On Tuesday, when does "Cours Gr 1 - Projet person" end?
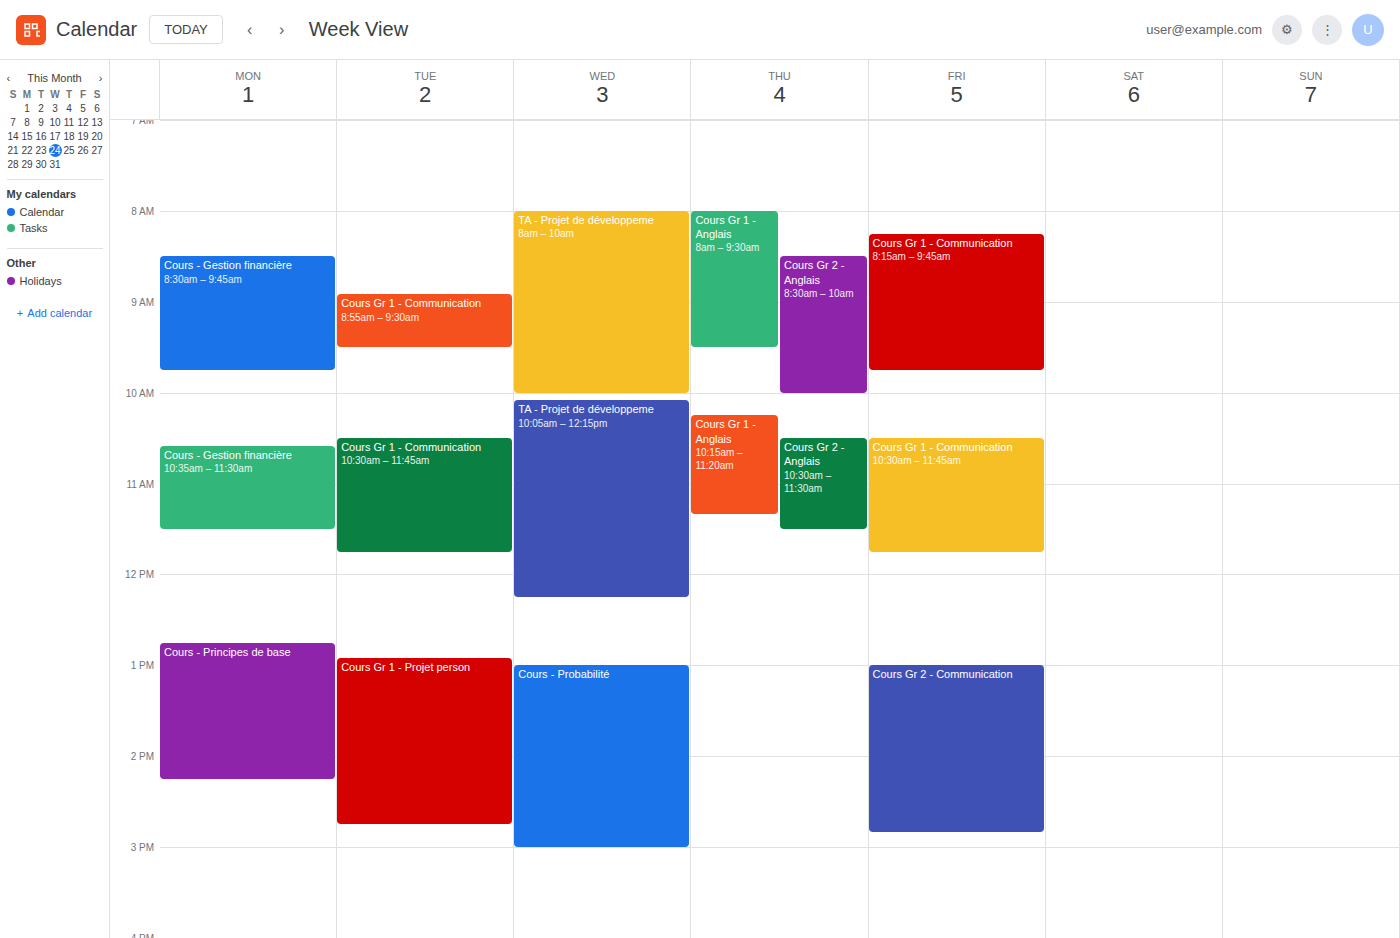
2:45 PM